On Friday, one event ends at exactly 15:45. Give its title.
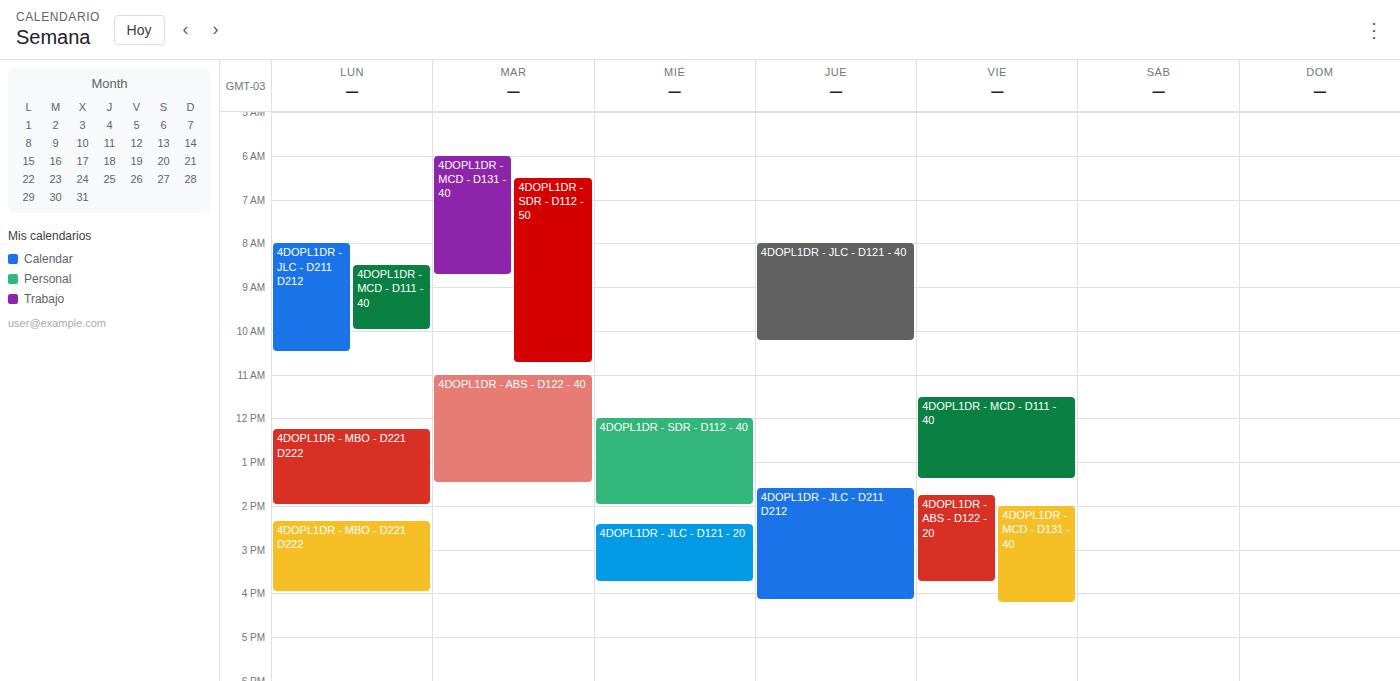
"4DOPL1DR - ABS - D122 - 20"